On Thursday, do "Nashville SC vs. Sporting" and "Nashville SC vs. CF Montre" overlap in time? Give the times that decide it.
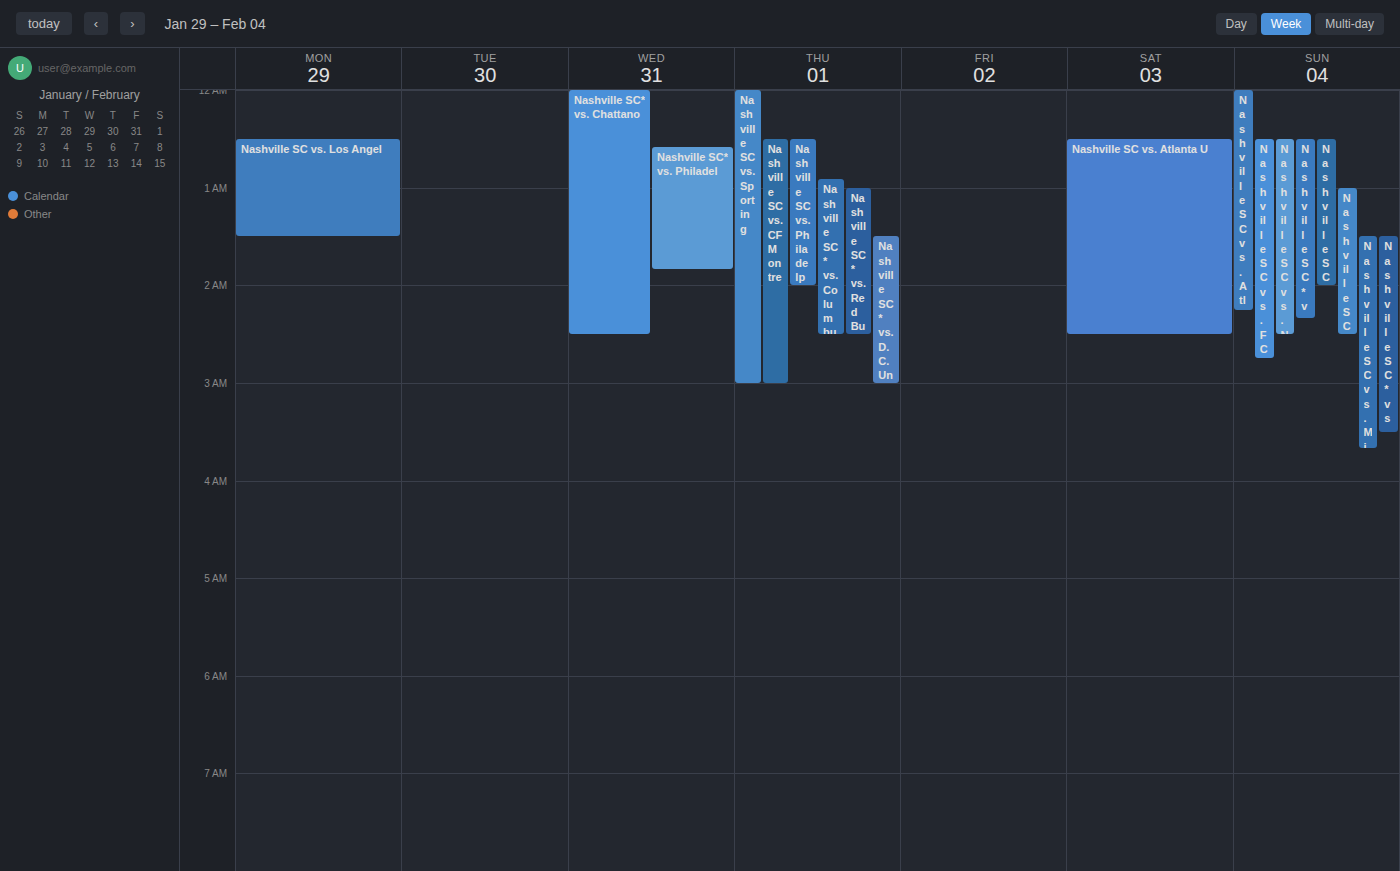
"Nashville SC vs. CF Montre" runs 12:30 AM to 3:00 AM, inside "Nashville SC vs. Sporting" -- they overlap.